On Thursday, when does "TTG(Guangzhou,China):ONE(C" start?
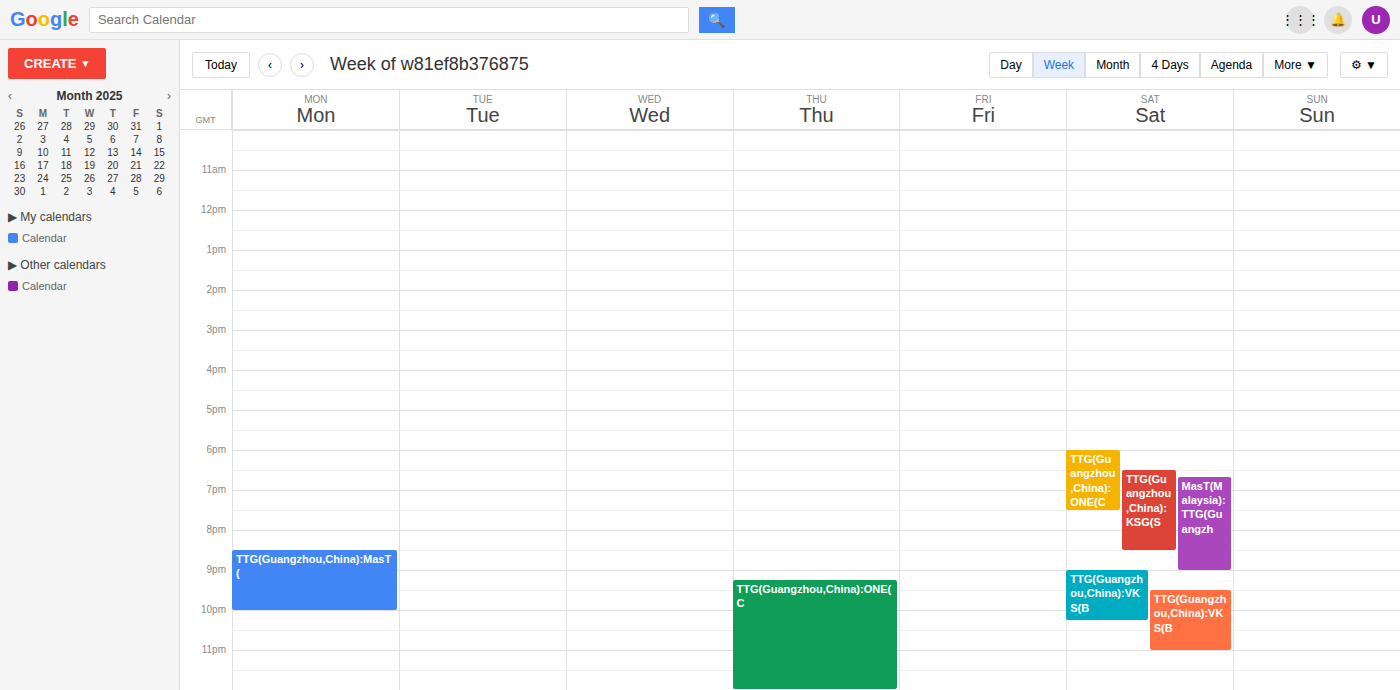
9:15 PM